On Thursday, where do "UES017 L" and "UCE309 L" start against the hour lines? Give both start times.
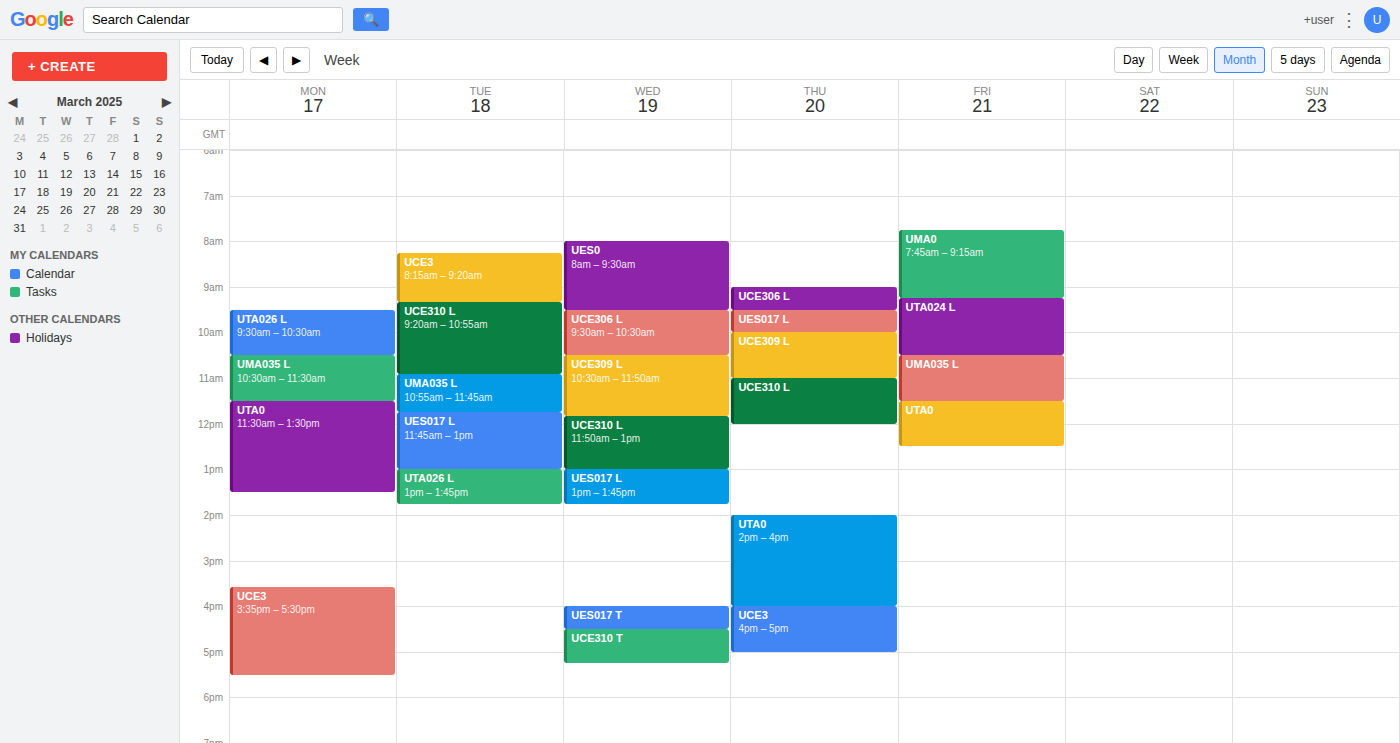
"UES017 L": 9:30 AM, halfway between the 9 AM and 10 AM lines. "UCE309 L": 10:00 AM, exactly on the 10 AM line.